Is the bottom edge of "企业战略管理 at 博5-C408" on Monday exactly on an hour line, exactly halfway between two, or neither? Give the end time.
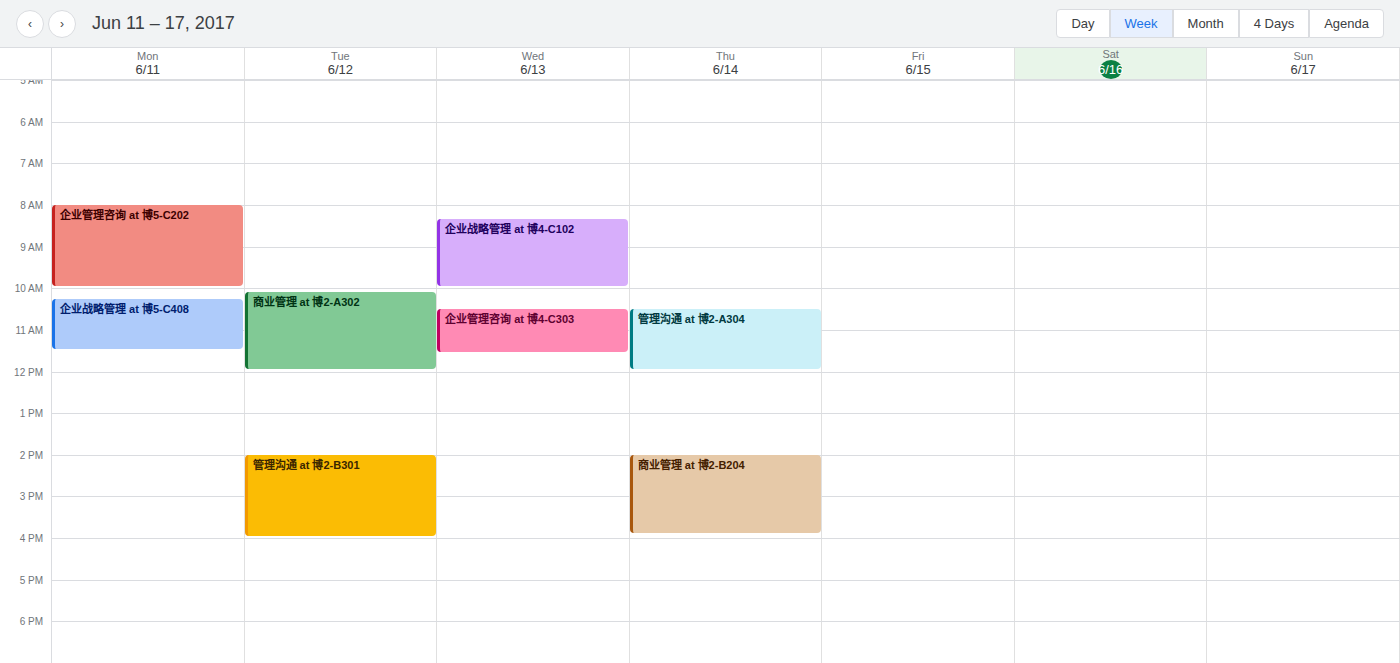
11:30 AM -- halfway between the 11 AM and 12 PM lines.